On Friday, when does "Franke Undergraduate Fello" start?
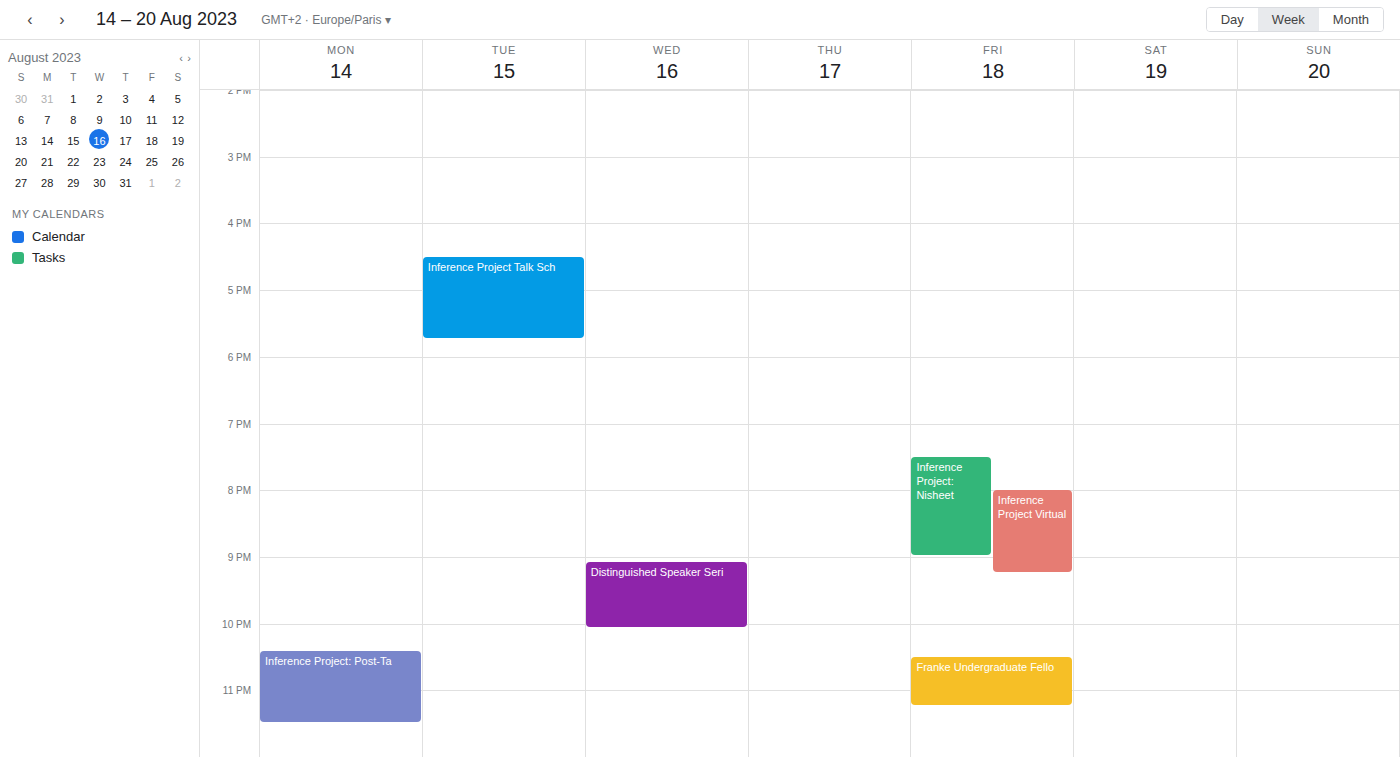
10:30 PM